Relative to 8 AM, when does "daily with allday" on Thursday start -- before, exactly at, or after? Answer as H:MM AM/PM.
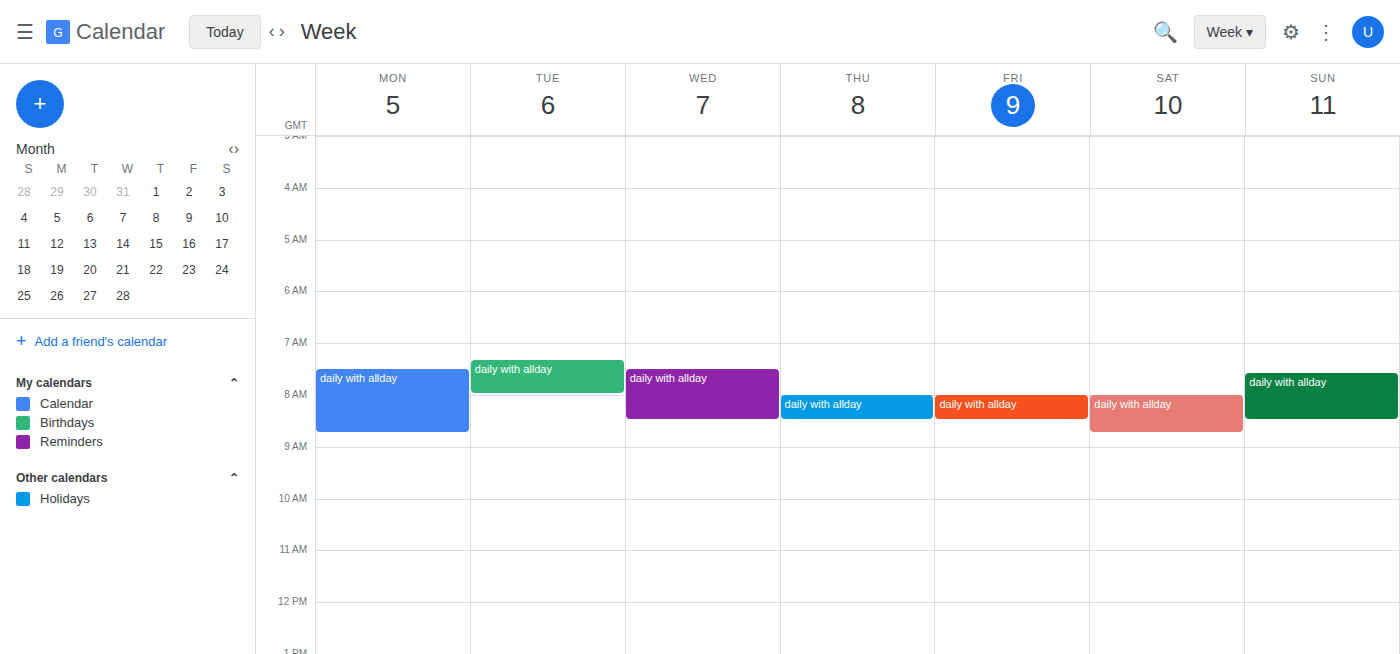
8:00 AM -- exactly at 8 AM, on the 8 AM line.